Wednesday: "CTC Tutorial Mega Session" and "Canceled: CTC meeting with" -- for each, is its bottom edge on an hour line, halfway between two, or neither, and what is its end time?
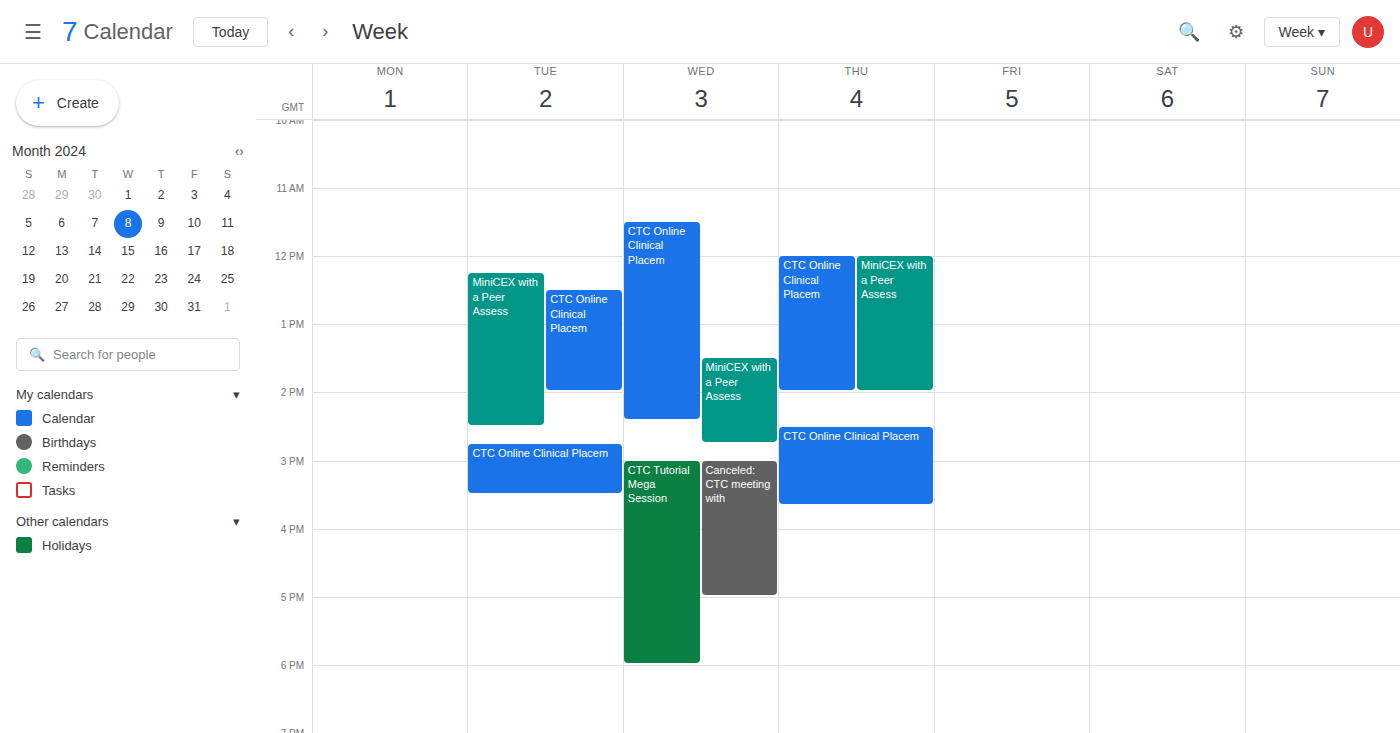
"CTC Tutorial Mega Session": 6:00 PM, exactly on the 6 PM line. "Canceled: CTC meeting with": 5:00 PM, exactly on the 5 PM line.